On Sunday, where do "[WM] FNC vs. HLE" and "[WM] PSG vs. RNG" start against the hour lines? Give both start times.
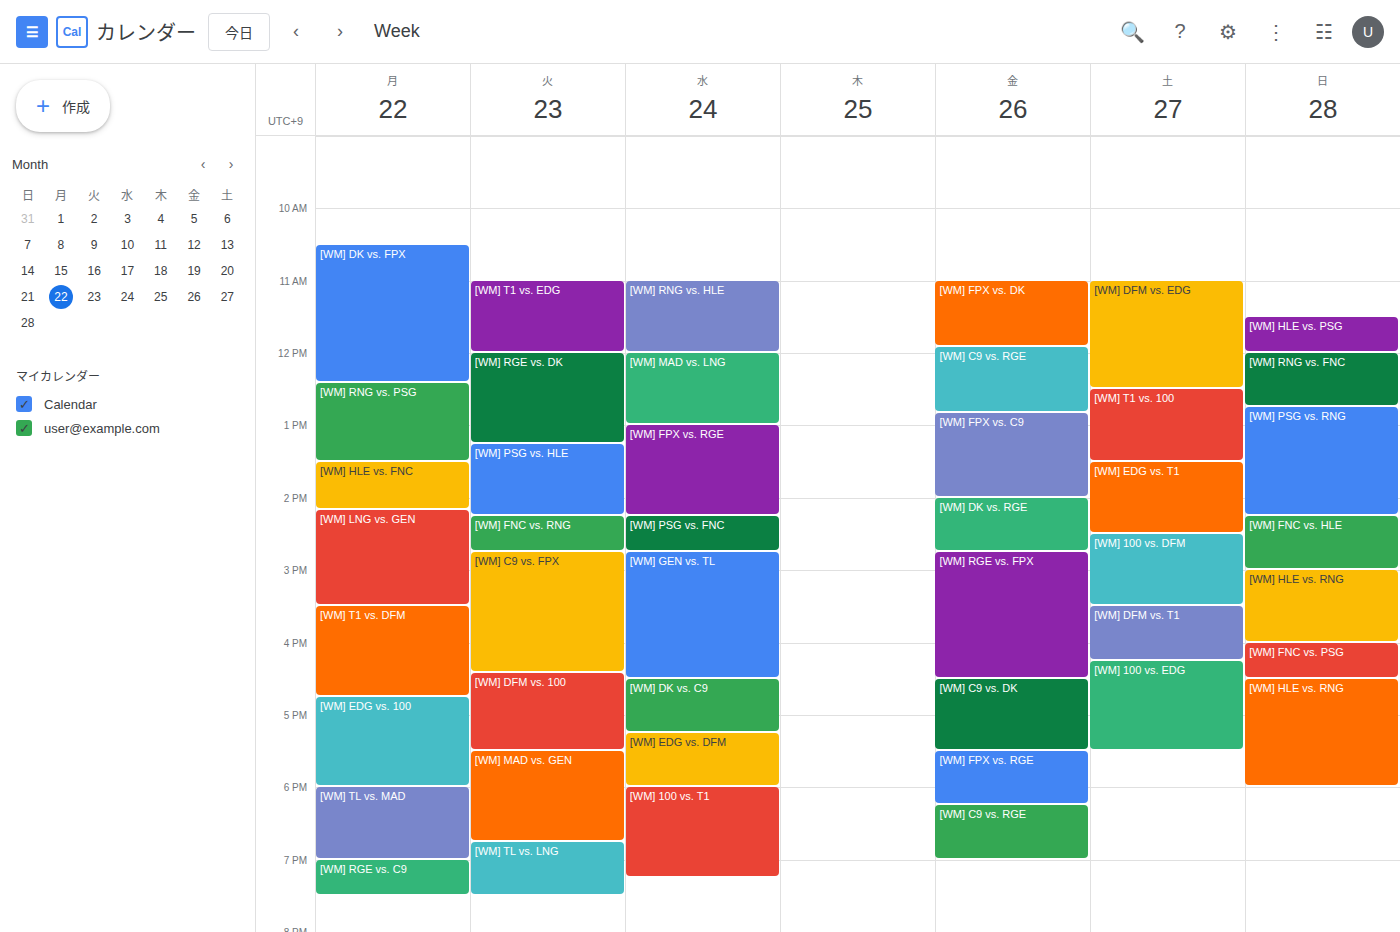
"[WM] FNC vs. HLE": 14:15, neither: a quarter of the way from the 14:00 line to the 15:00 line. "[WM] PSG vs. RNG": 12:45, neither: three quarters of the way from the 12:00 line to the 13:00 line.